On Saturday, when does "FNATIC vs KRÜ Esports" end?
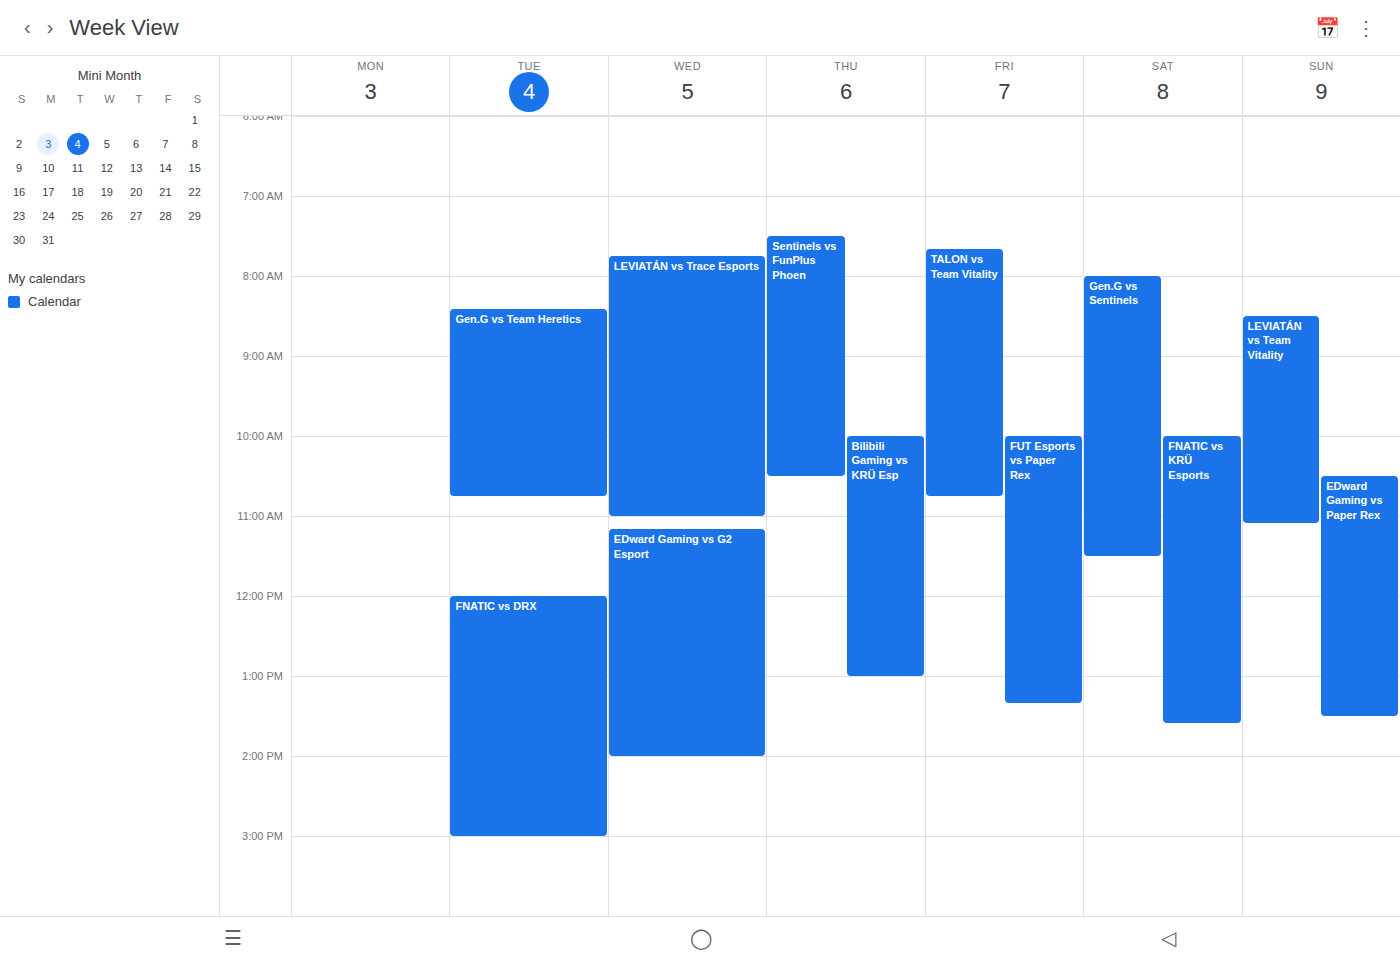
1:35 PM